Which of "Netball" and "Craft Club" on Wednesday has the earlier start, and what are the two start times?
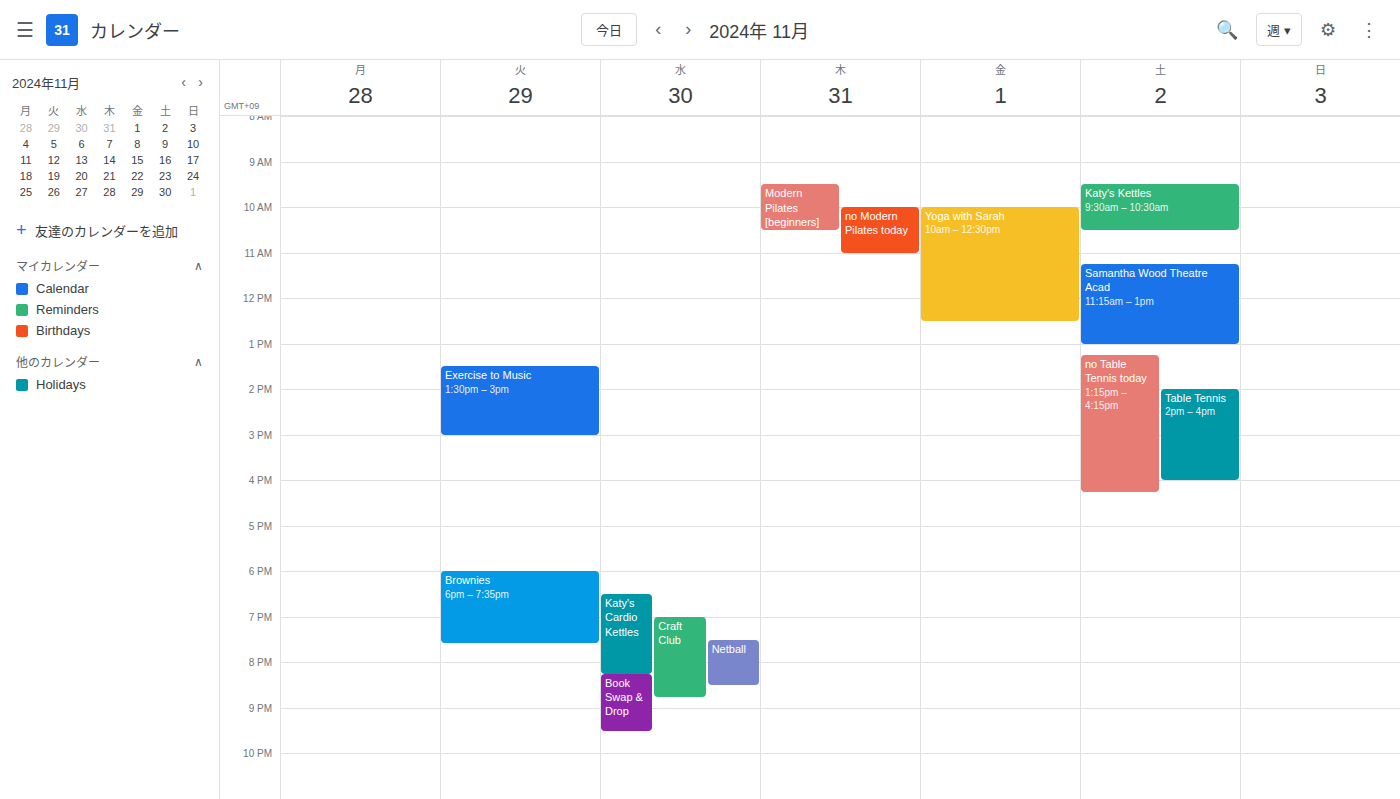
"Craft Club" 7:00 PM; "Netball" 7:30 PM.